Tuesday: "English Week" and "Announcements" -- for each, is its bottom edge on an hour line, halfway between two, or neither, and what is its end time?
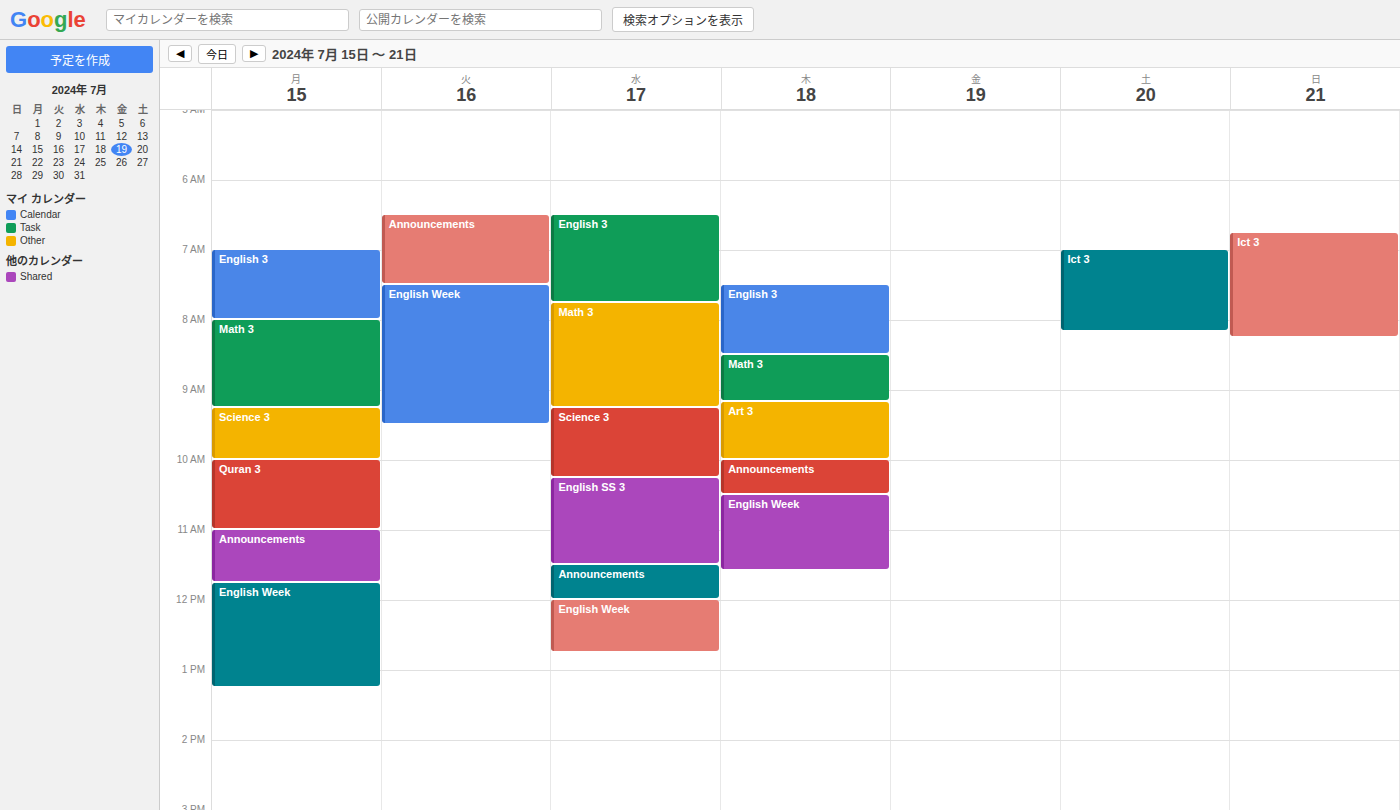
"English Week": 09:30, halfway between the 09:00 and 10:00 lines. "Announcements": 07:30, halfway between the 07:00 and 08:00 lines.